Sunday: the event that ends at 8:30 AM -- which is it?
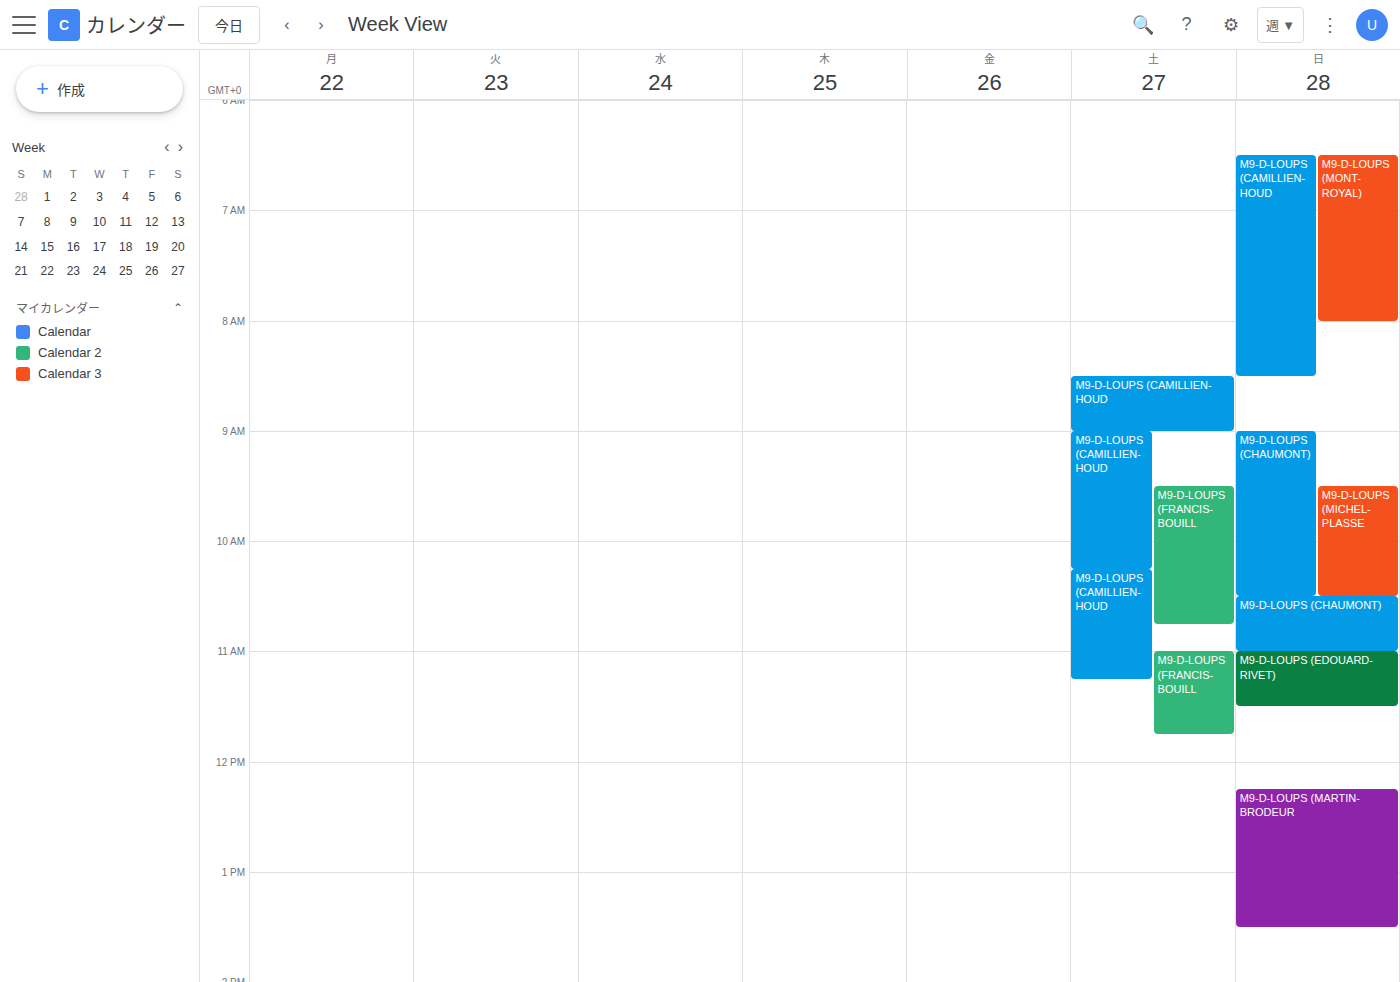
"M9-D-LOUPS (CAMILLIEN-HOUD"